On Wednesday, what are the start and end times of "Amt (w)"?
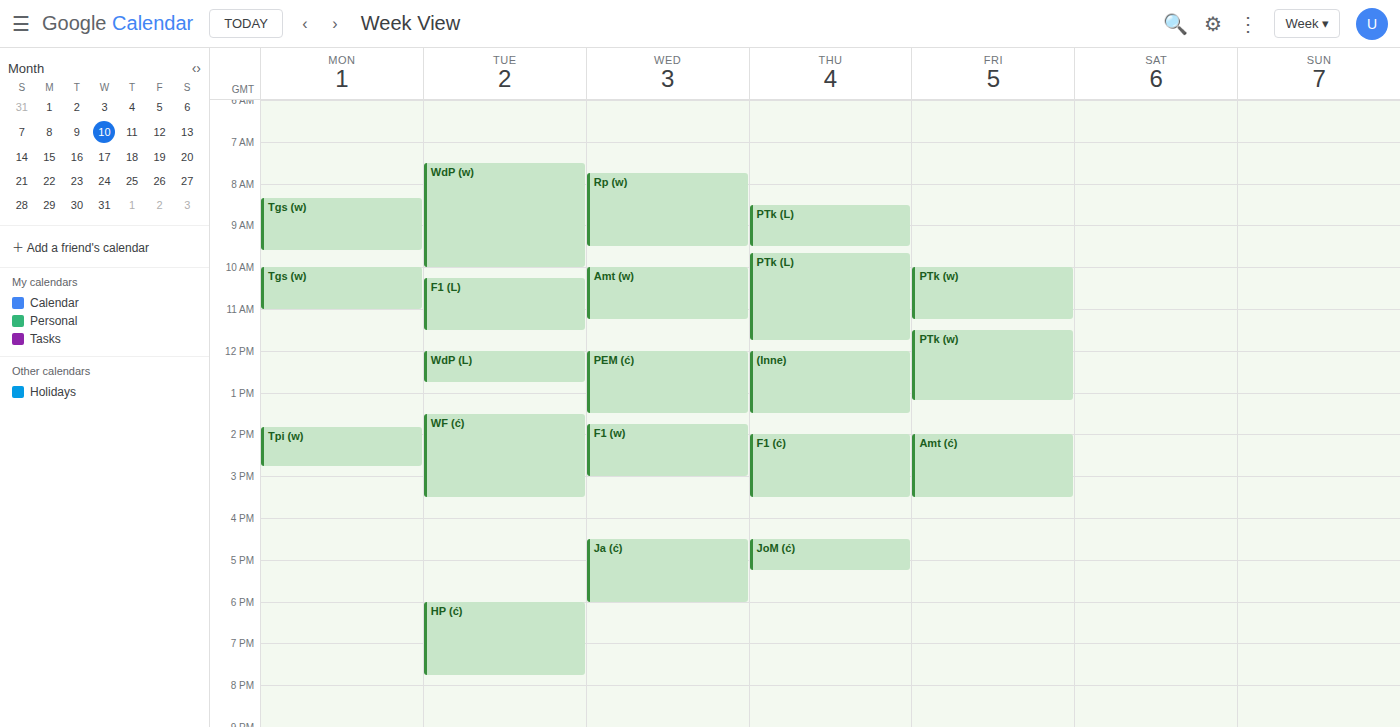
10:00 AM to 11:15 AM